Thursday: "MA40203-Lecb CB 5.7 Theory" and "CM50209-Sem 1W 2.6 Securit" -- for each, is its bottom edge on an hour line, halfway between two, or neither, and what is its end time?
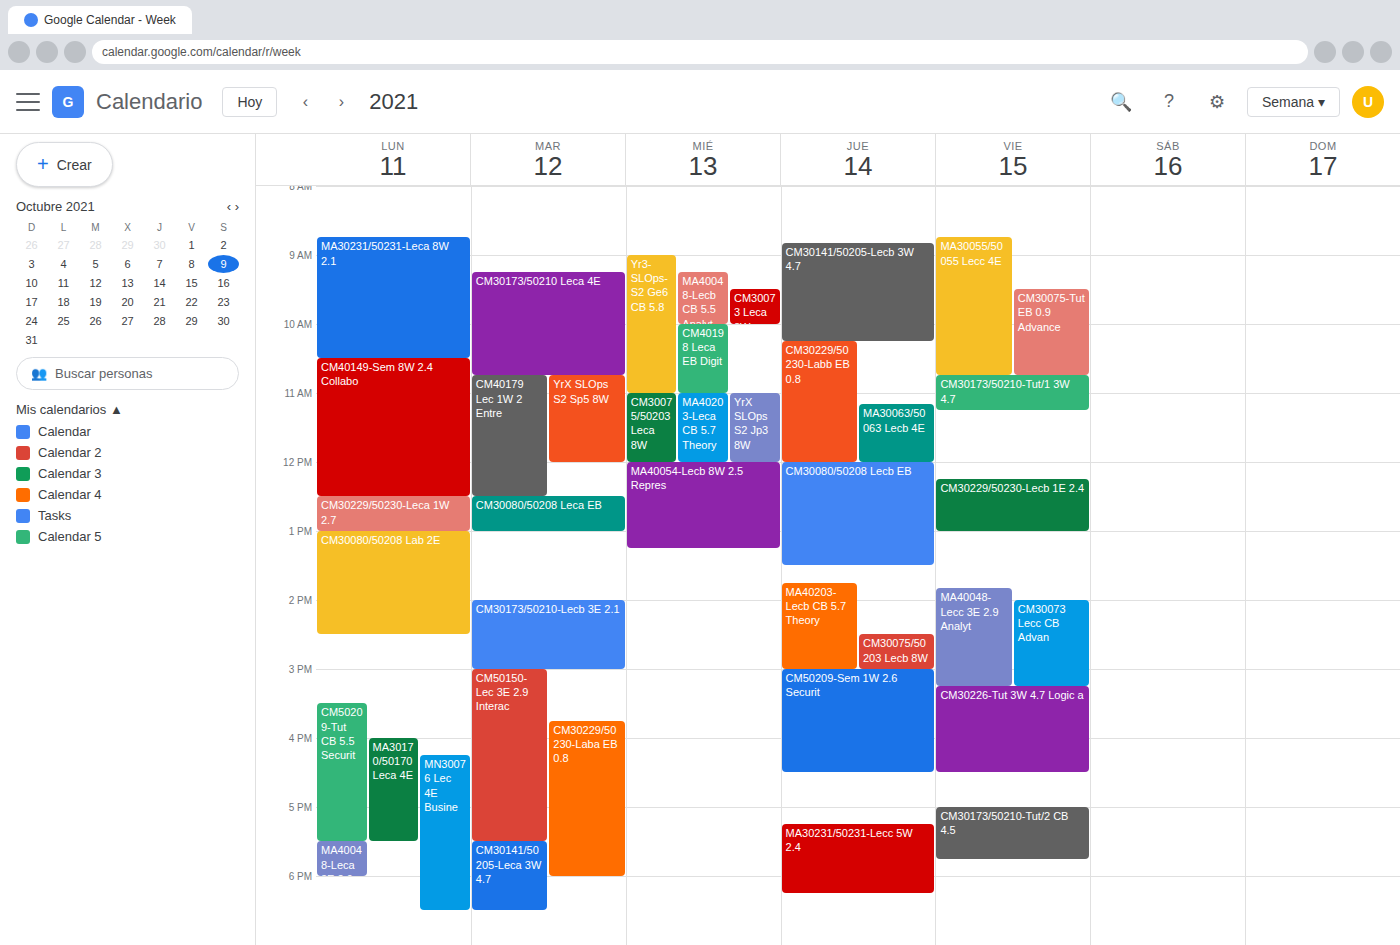
"MA40203-Lecb CB 5.7 Theory": 3:00 PM, exactly on the 3 PM line. "CM50209-Sem 1W 2.6 Securit": 4:30 PM, halfway between the 4 PM and 5 PM lines.